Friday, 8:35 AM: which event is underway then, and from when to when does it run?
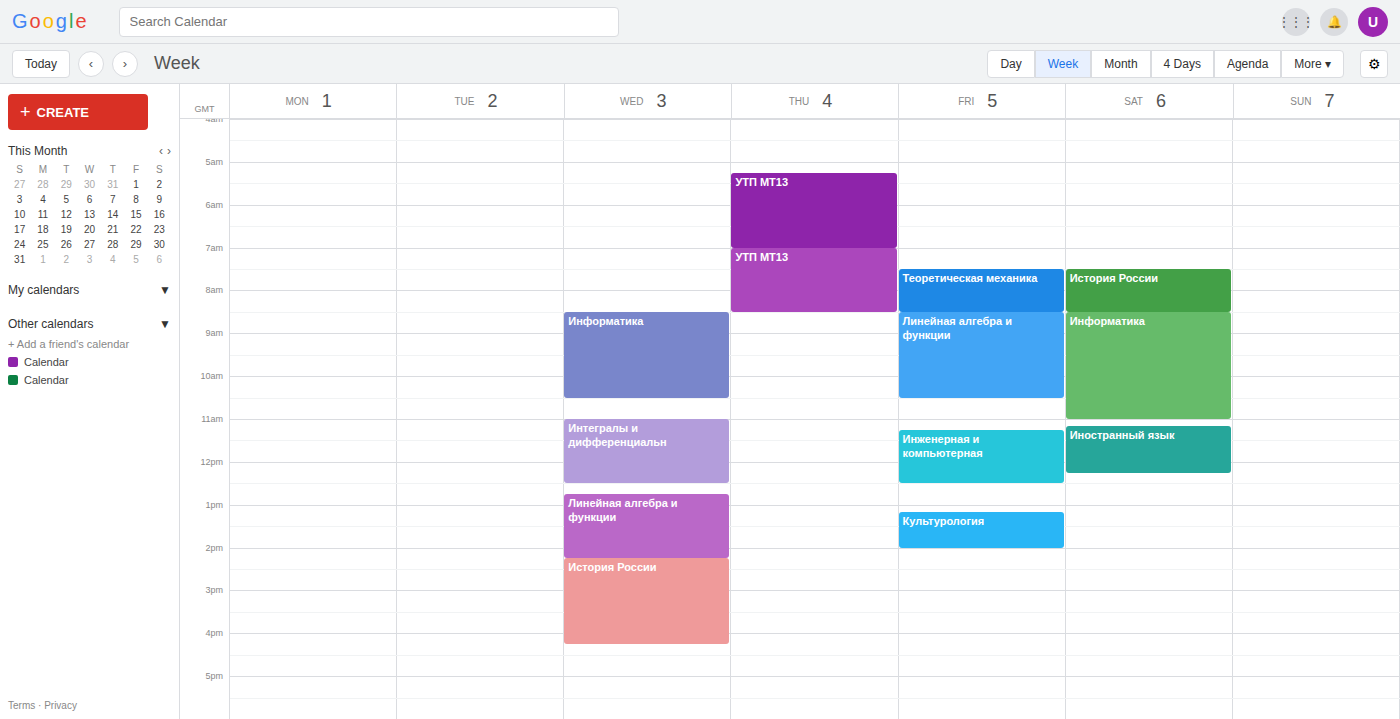
"Линейная алгебра и функции", 8:30 AM to 10:30 AM